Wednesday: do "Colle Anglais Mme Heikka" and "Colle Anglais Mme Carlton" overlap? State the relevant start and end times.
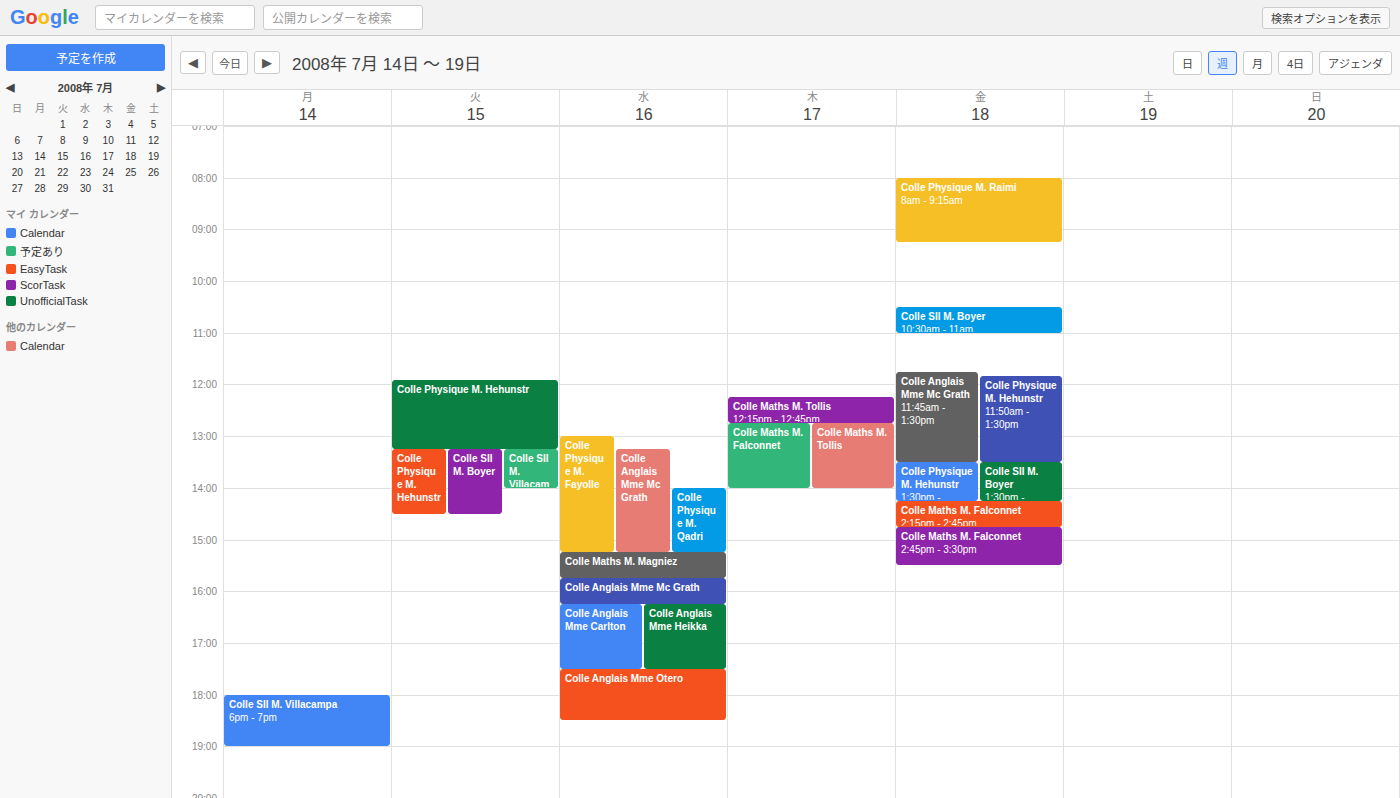
"Colle Anglais Mme Carlton" runs 4:15 PM to 5:30 PM, inside "Colle Anglais Mme Heikka" -- they overlap.